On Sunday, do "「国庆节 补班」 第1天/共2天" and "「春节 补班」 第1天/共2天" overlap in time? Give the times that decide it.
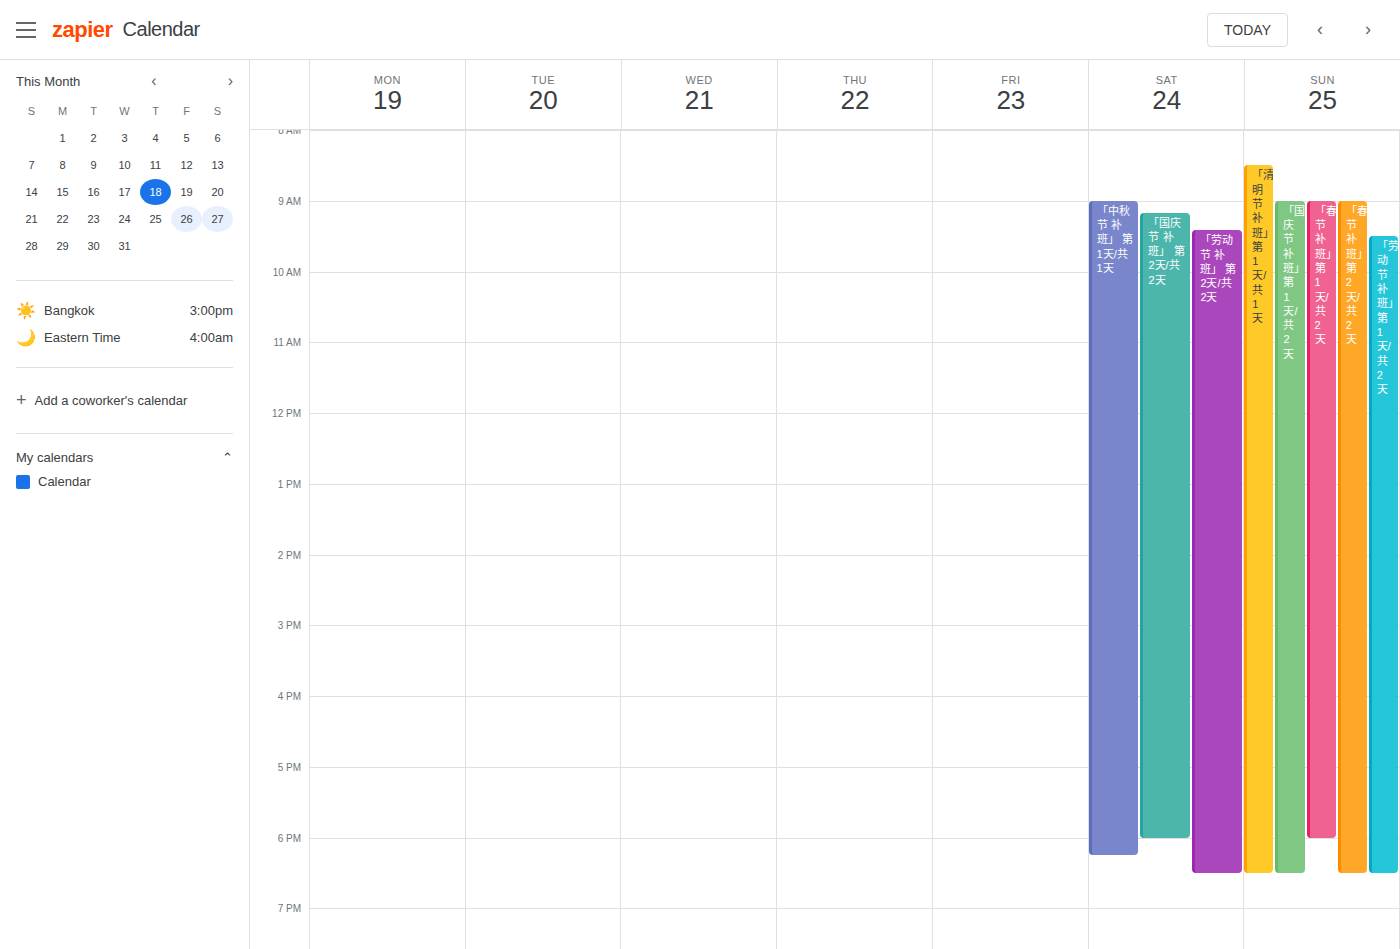
"「国庆节 补班」 第1天/共2天" starts at 9:00 AM, before "「春节 补班」 第1天/共2天" ends at 6:00 PM -- they overlap.